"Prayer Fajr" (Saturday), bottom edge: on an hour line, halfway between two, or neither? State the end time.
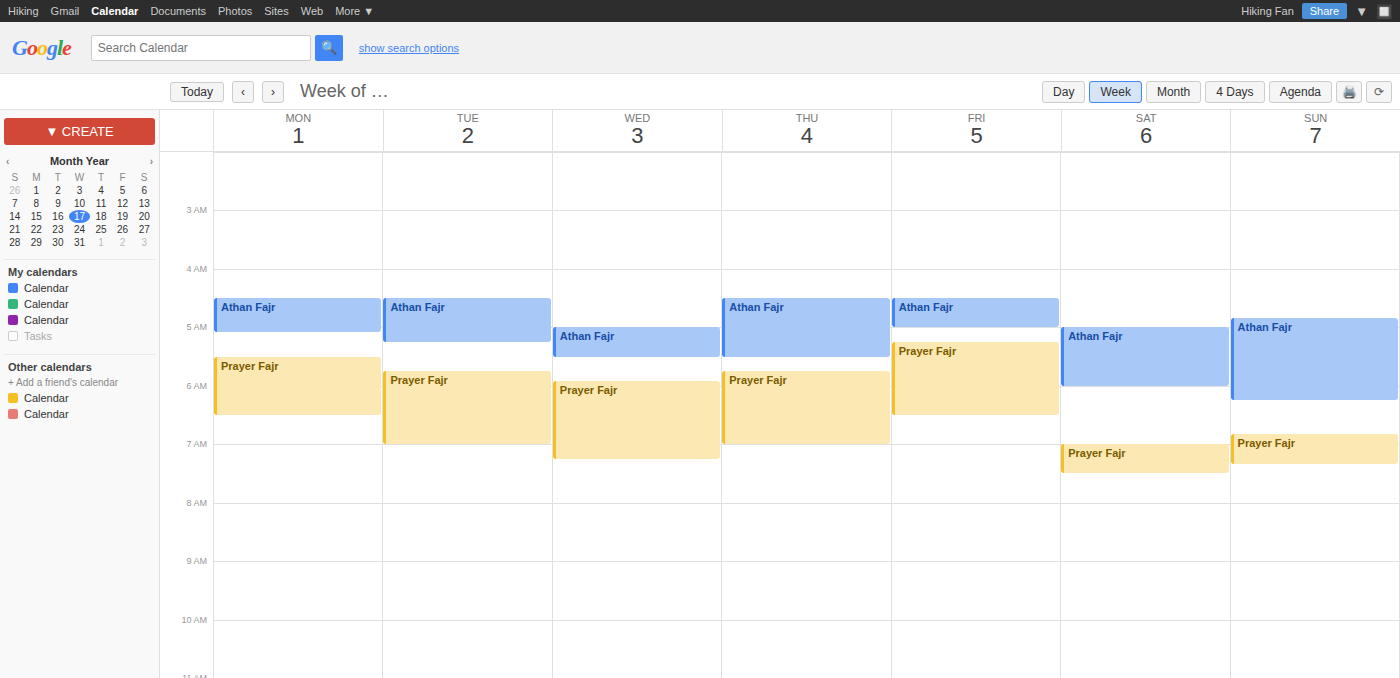
7:30 AM -- halfway between the 7 AM and 8 AM lines.